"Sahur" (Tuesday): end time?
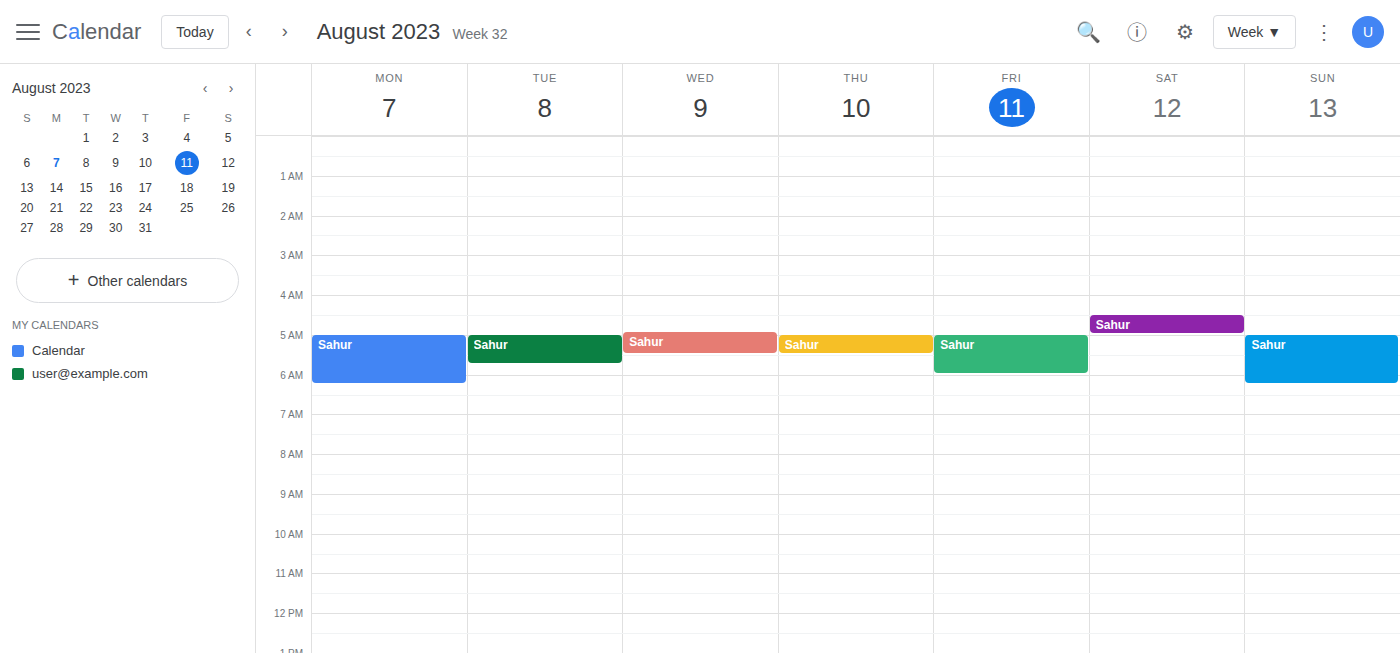
5:45 AM